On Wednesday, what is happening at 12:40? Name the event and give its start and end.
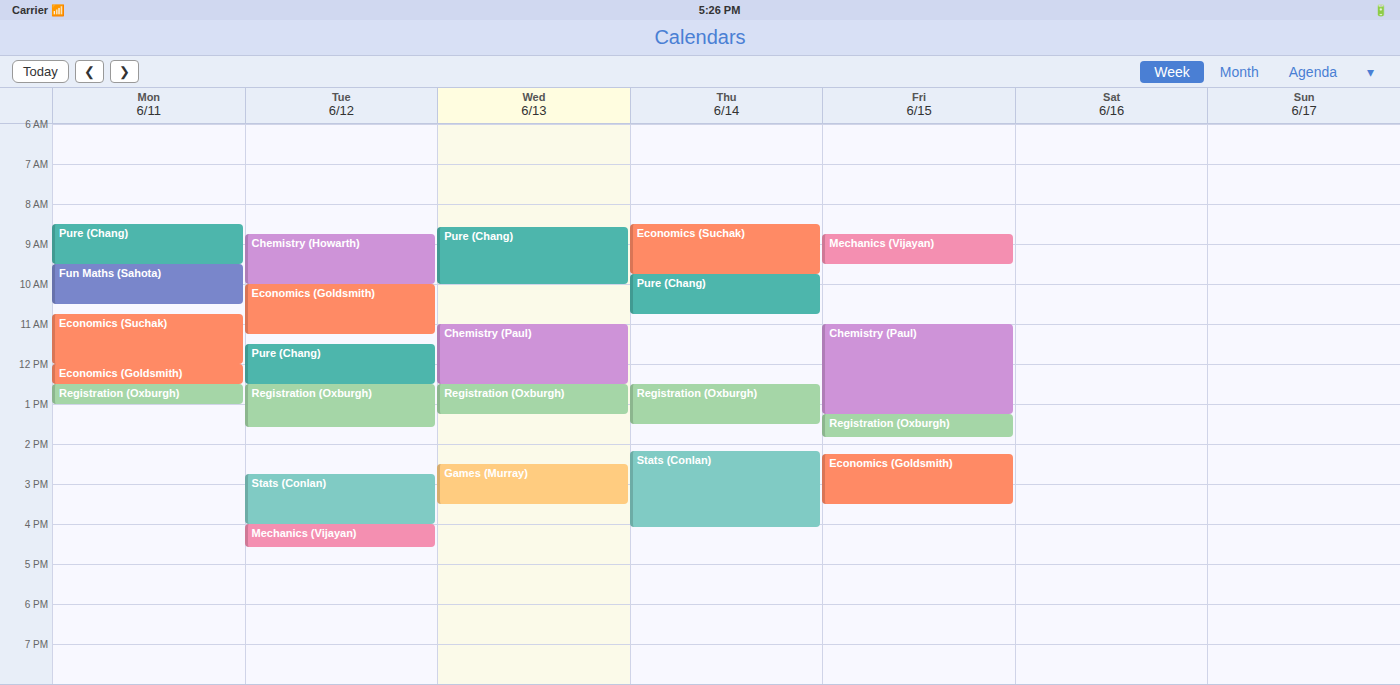
"Registration (Oxburgh)", 12:30 to 13:15